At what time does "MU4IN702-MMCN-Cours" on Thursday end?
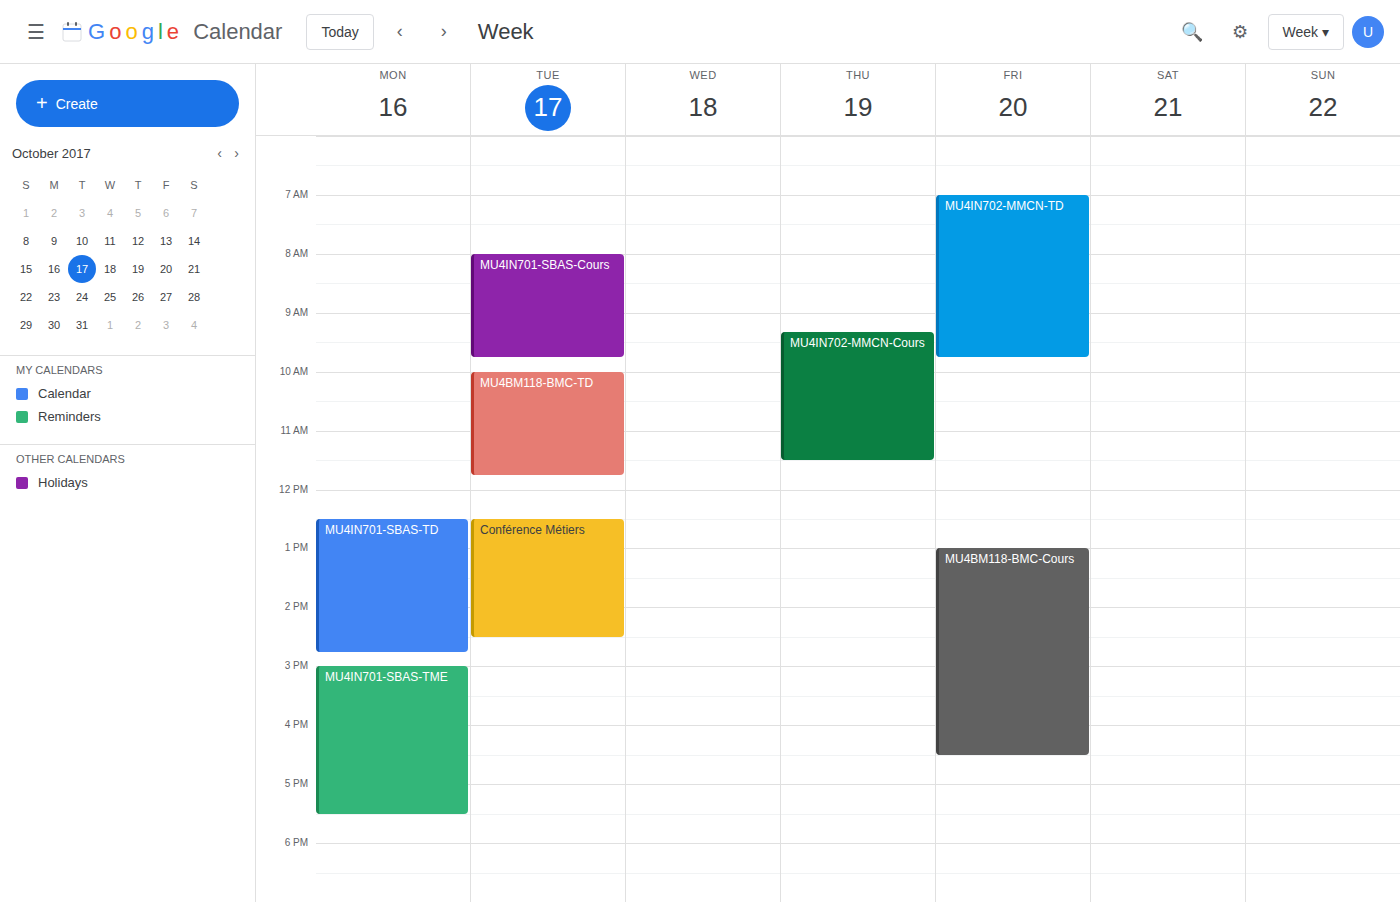
11:30 AM